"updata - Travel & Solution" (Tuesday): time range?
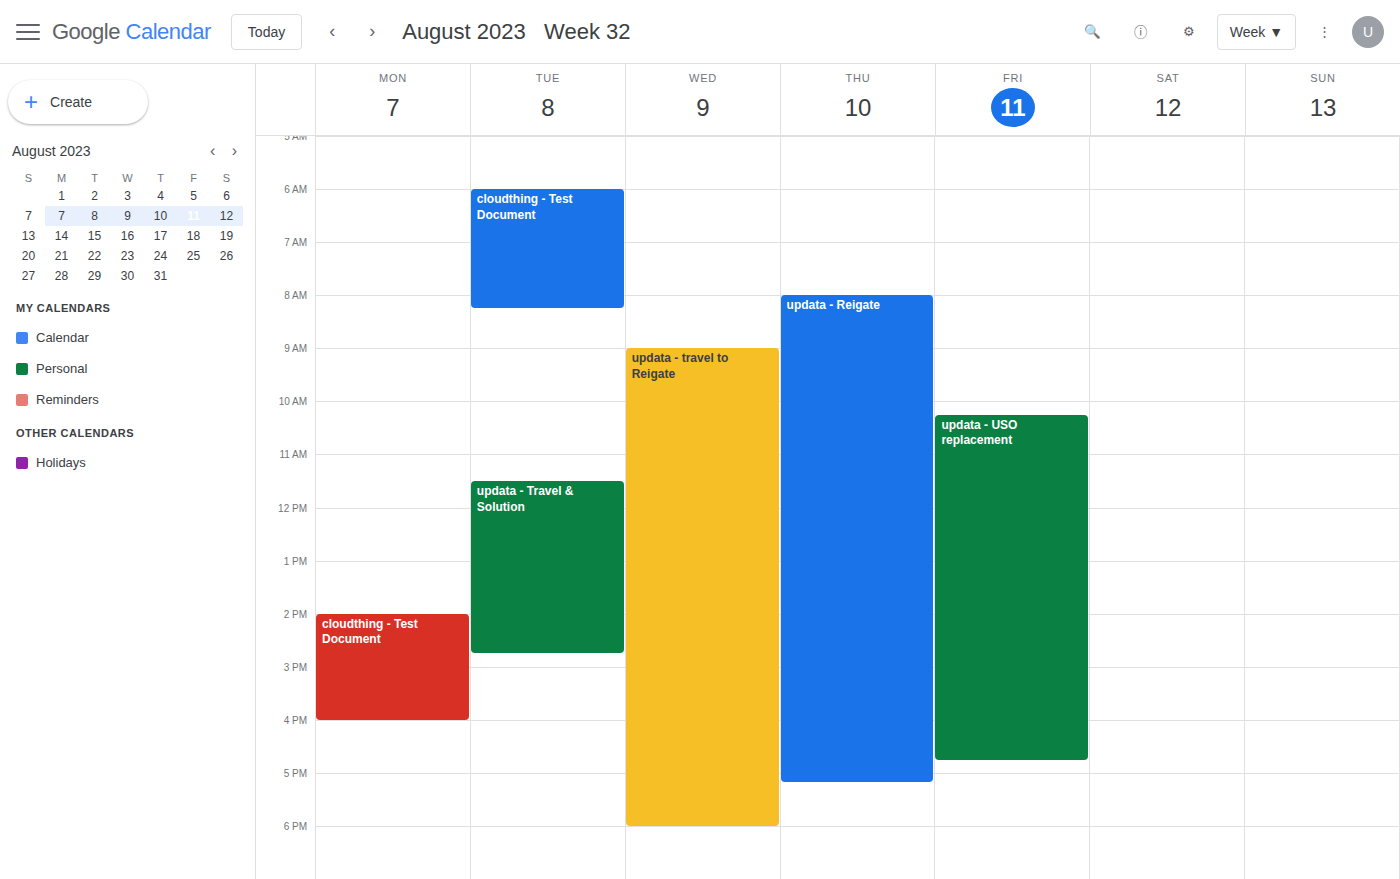
11:30 AM to 2:45 PM